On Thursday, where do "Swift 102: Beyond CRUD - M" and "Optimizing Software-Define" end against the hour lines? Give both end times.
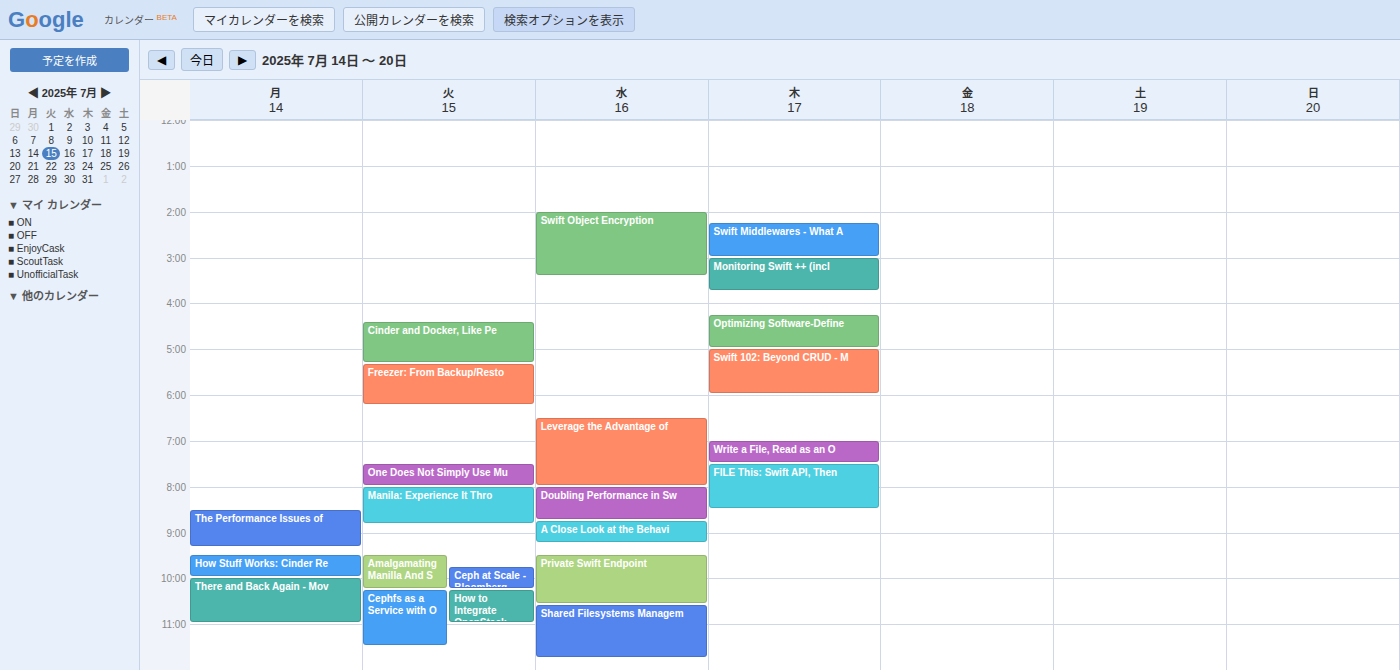
"Swift 102: Beyond CRUD - M": 6:00 PM, exactly on the 6 PM line. "Optimizing Software-Define": 5:00 PM, exactly on the 5 PM line.